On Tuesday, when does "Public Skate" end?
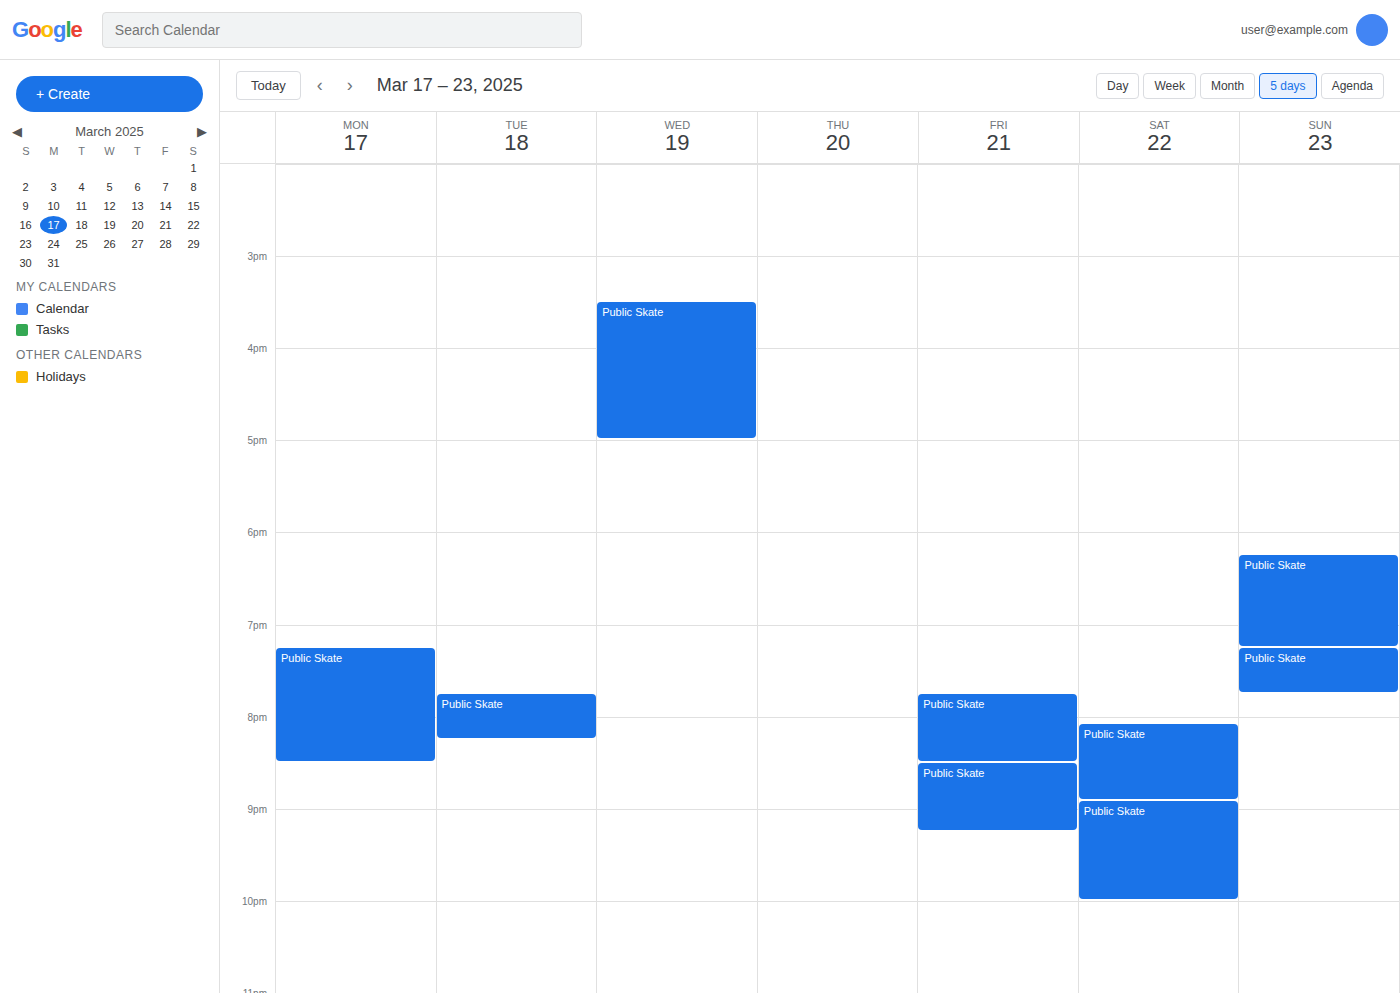
8:15 PM